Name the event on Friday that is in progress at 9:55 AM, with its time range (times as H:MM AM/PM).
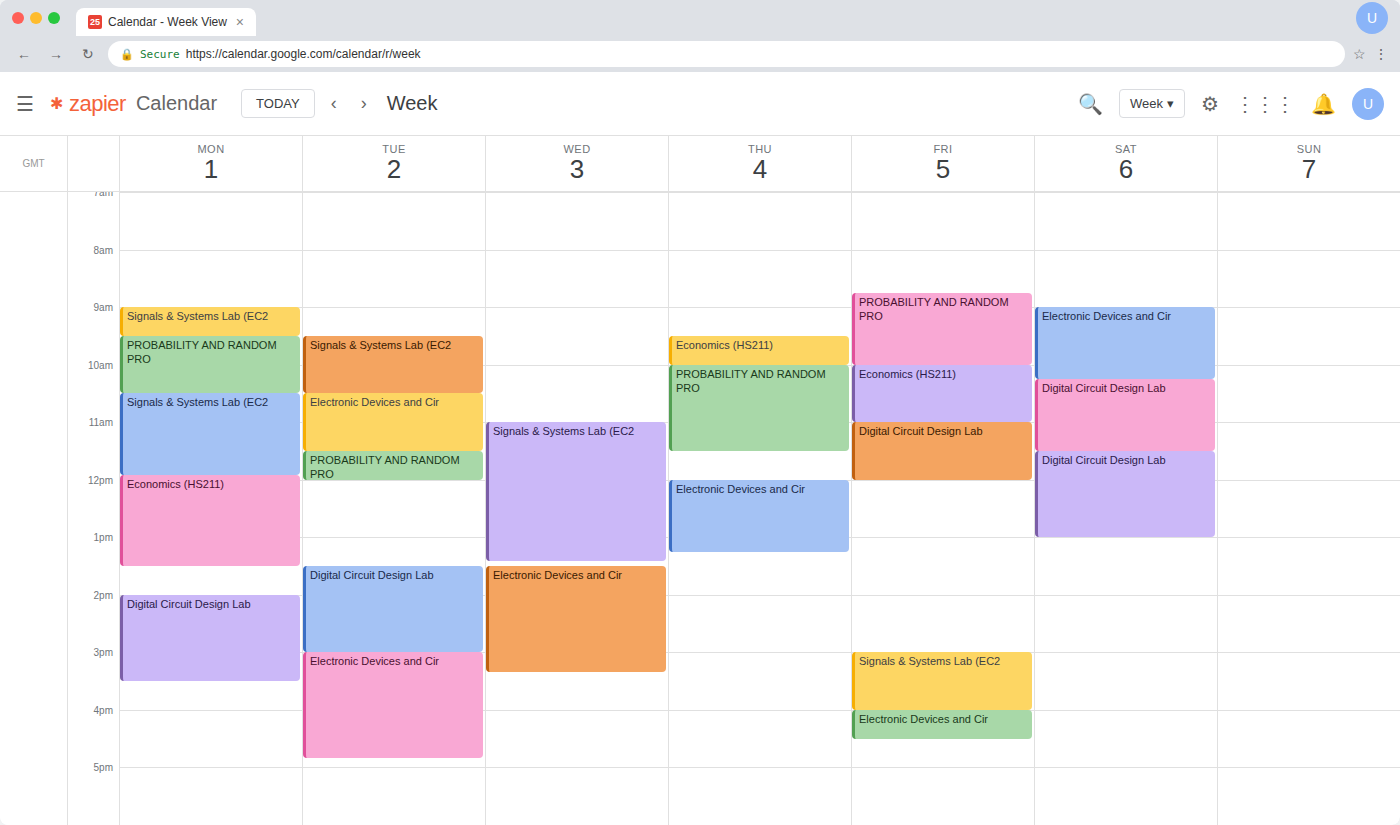
"PROBABILITY AND RANDOM PRO", 8:45 AM to 10:00 AM